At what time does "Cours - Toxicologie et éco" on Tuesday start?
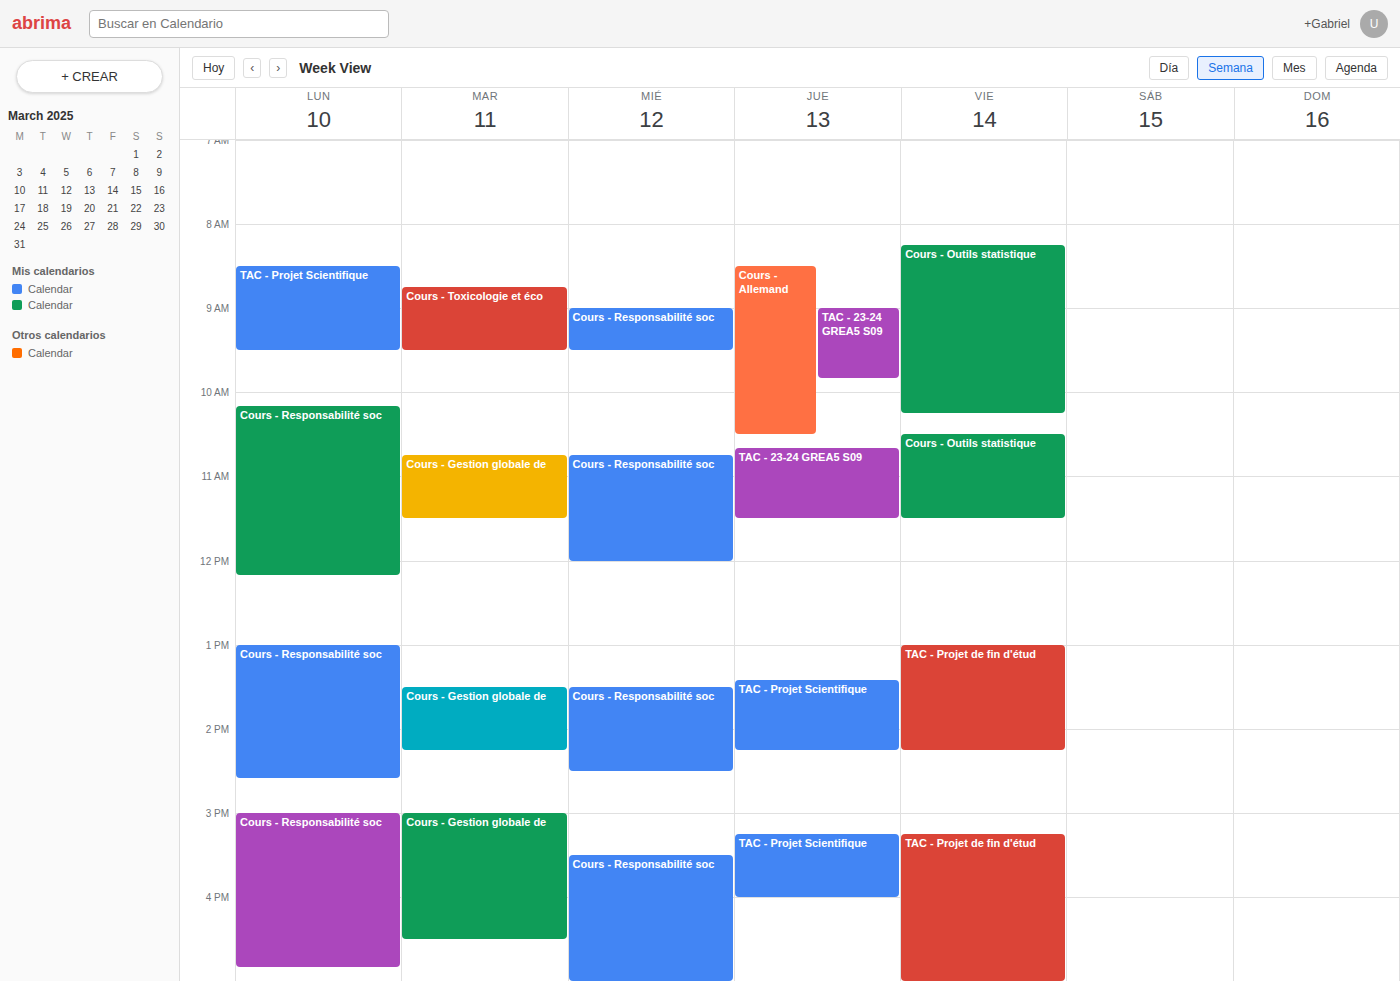
8:45 AM